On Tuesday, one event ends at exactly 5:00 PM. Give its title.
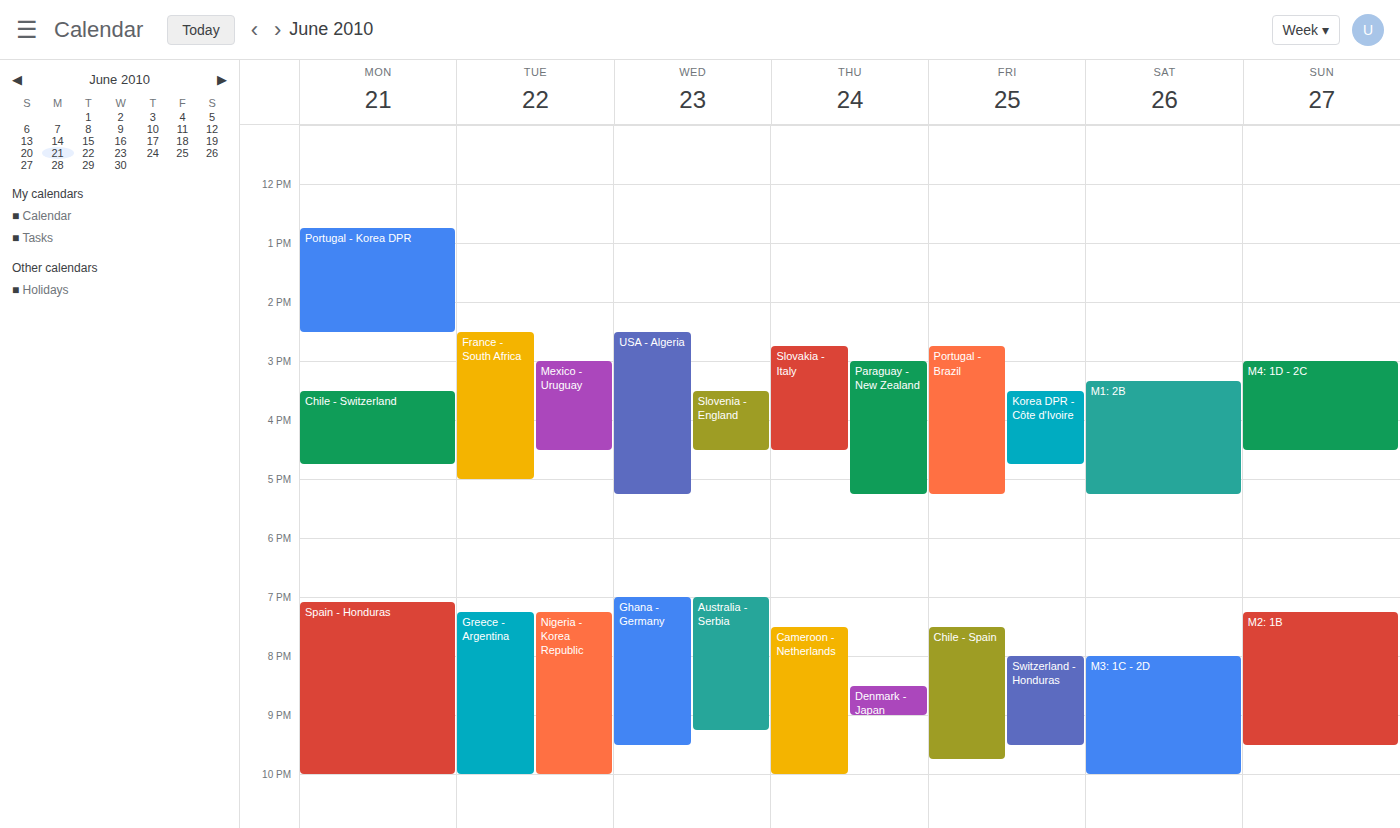
"France - South Africa"